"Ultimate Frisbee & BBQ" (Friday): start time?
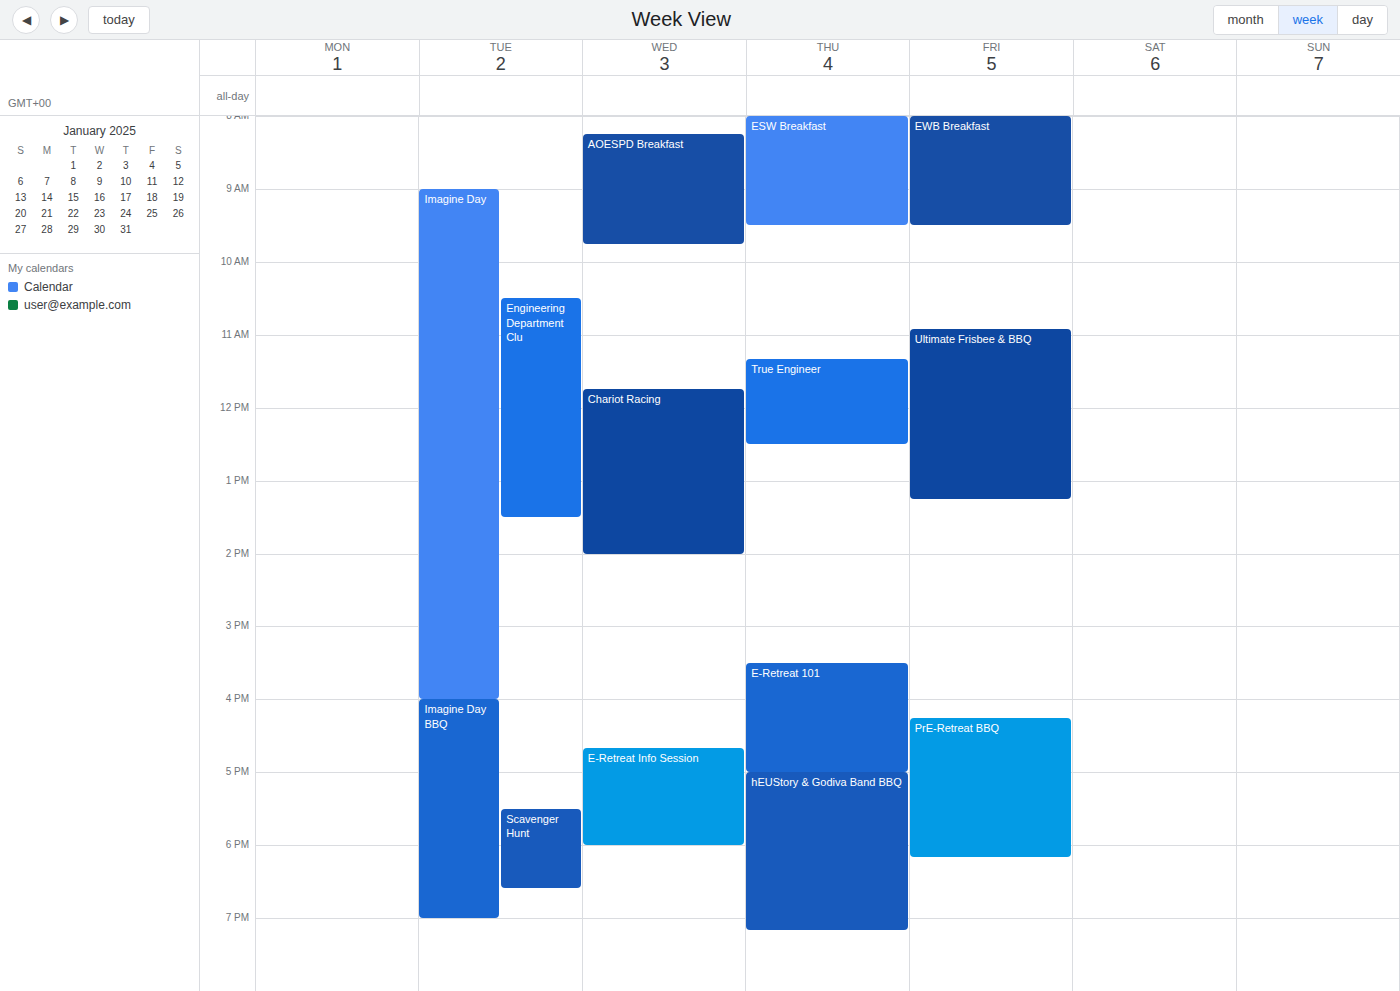
10:55 AM